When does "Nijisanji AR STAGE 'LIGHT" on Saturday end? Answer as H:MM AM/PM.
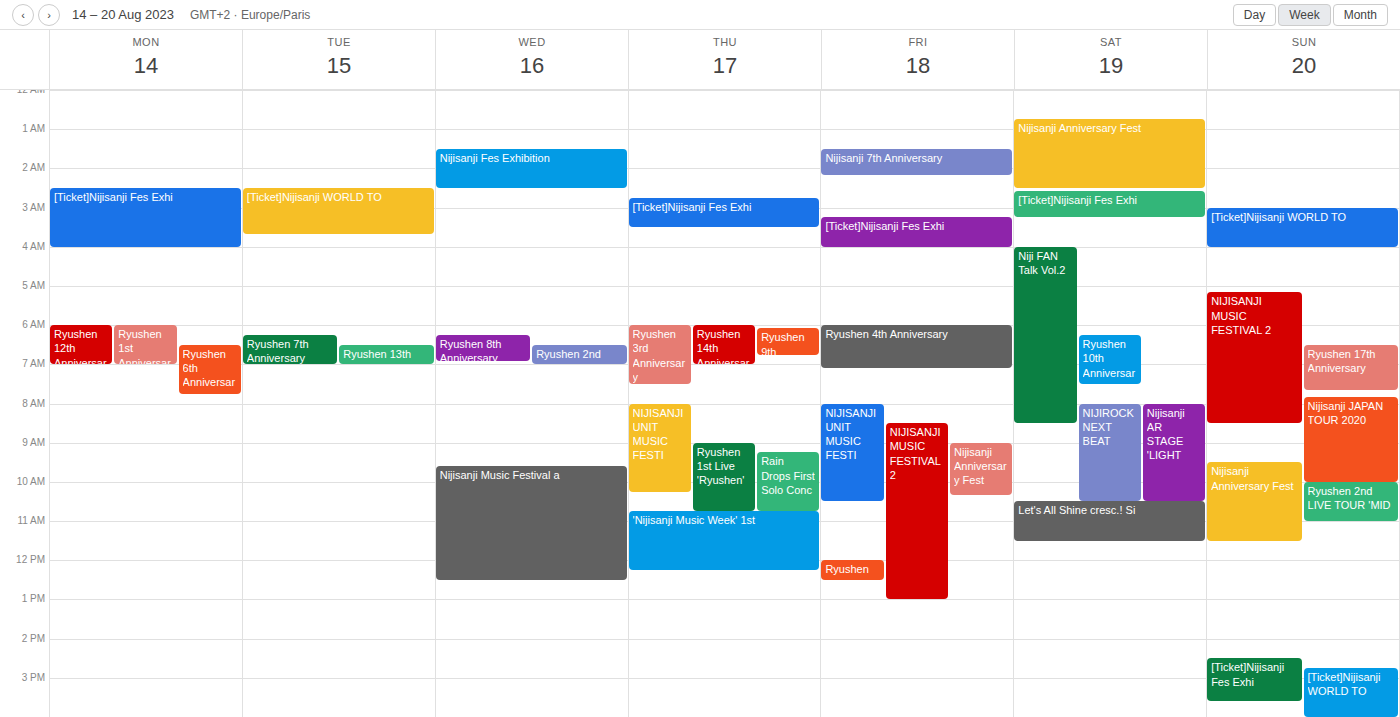
10:30 AM